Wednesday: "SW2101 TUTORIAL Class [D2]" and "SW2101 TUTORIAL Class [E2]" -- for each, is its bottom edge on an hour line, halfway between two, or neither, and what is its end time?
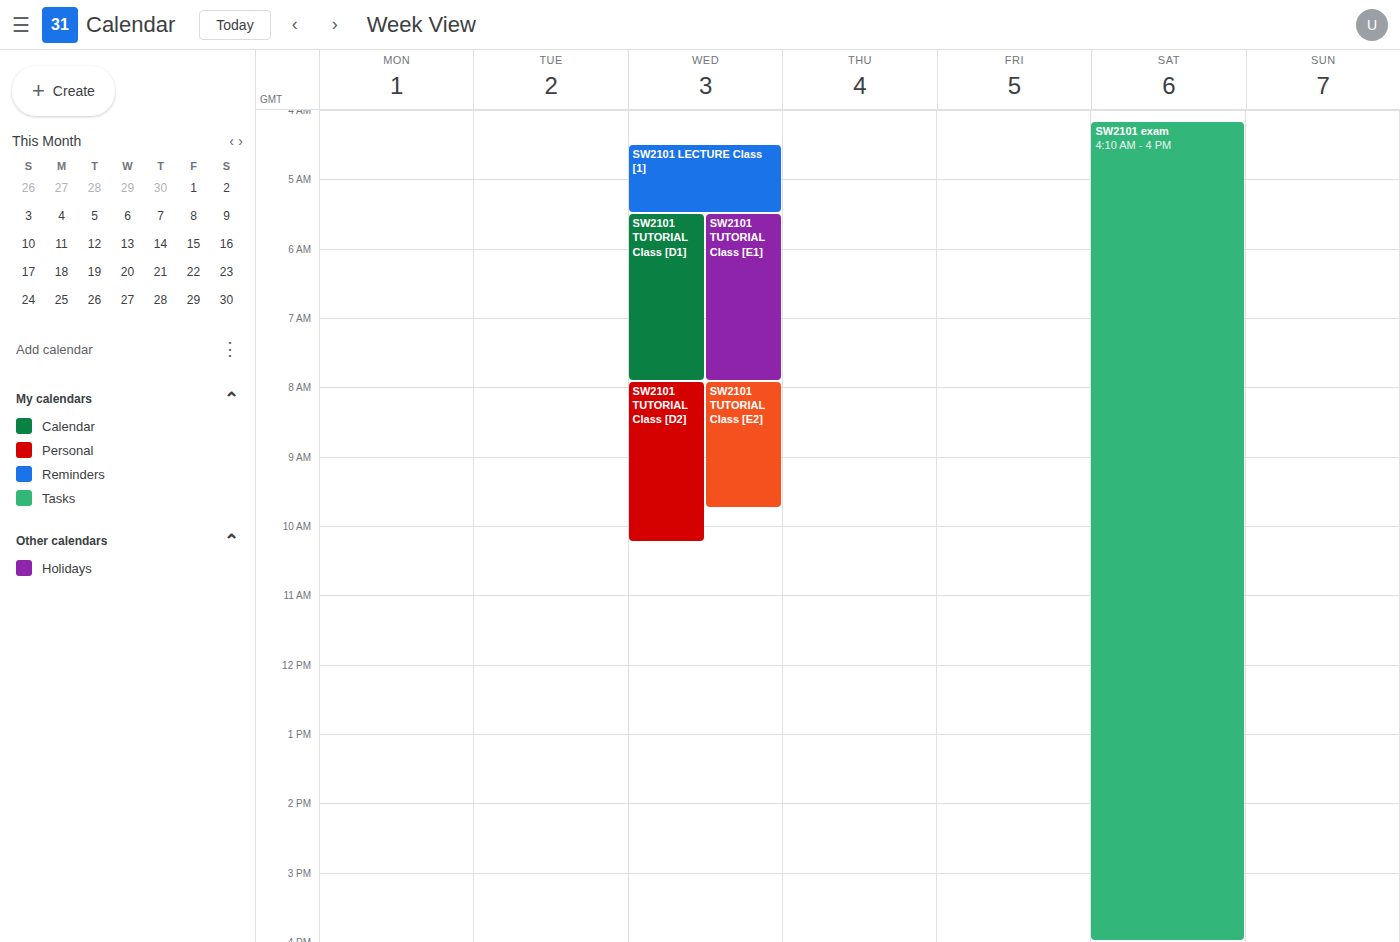
"SW2101 TUTORIAL Class [D2]": 10:15 AM, neither: a quarter of the way from the 10 AM line to the 11 AM line. "SW2101 TUTORIAL Class [E2]": 9:45 AM, neither: three quarters of the way from the 9 AM line to the 10 AM line.